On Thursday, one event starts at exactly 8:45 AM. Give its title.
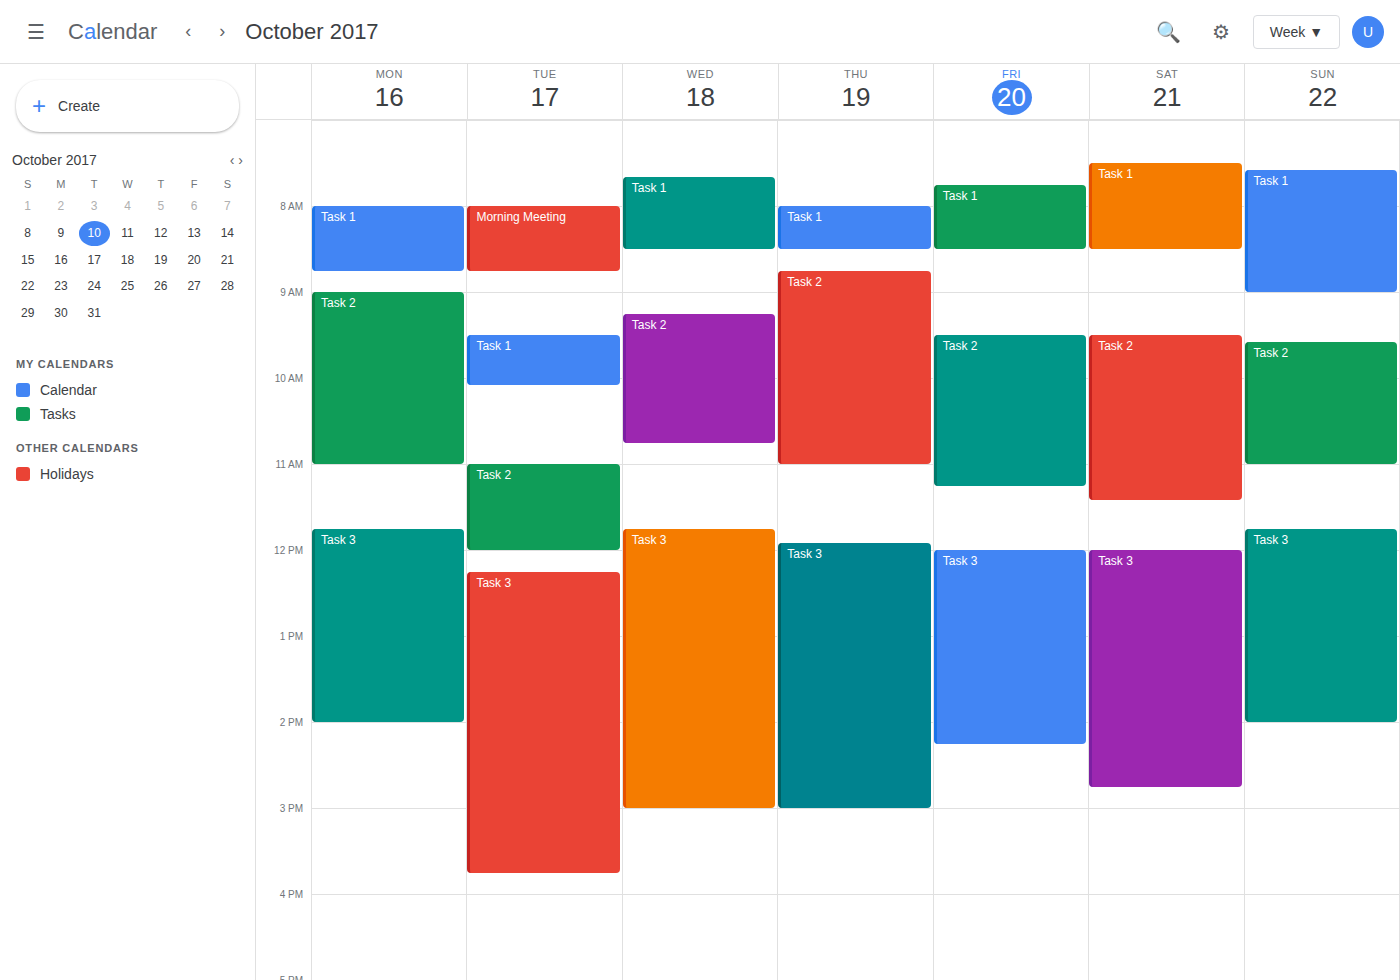
"Task 2"